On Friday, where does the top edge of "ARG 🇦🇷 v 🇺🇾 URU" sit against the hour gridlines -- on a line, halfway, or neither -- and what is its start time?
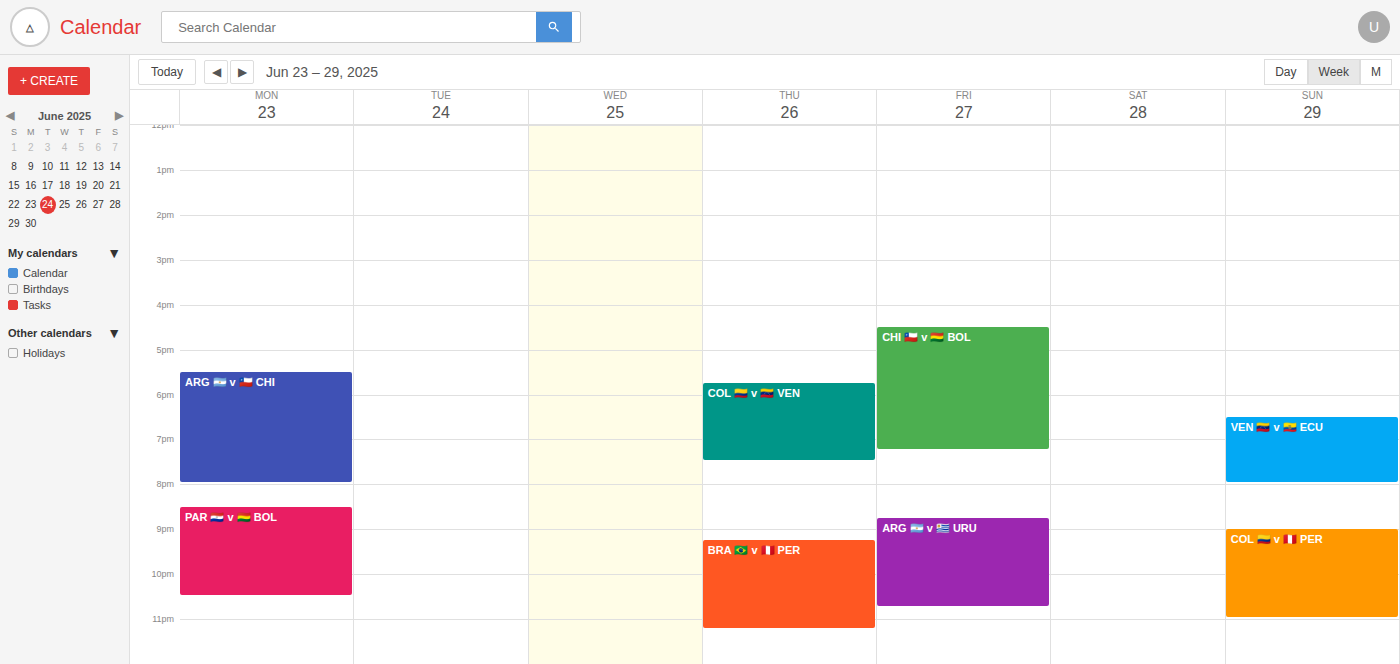
8:45 PM -- neither: three quarters of the way from the 8 PM line to the 9 PM line.